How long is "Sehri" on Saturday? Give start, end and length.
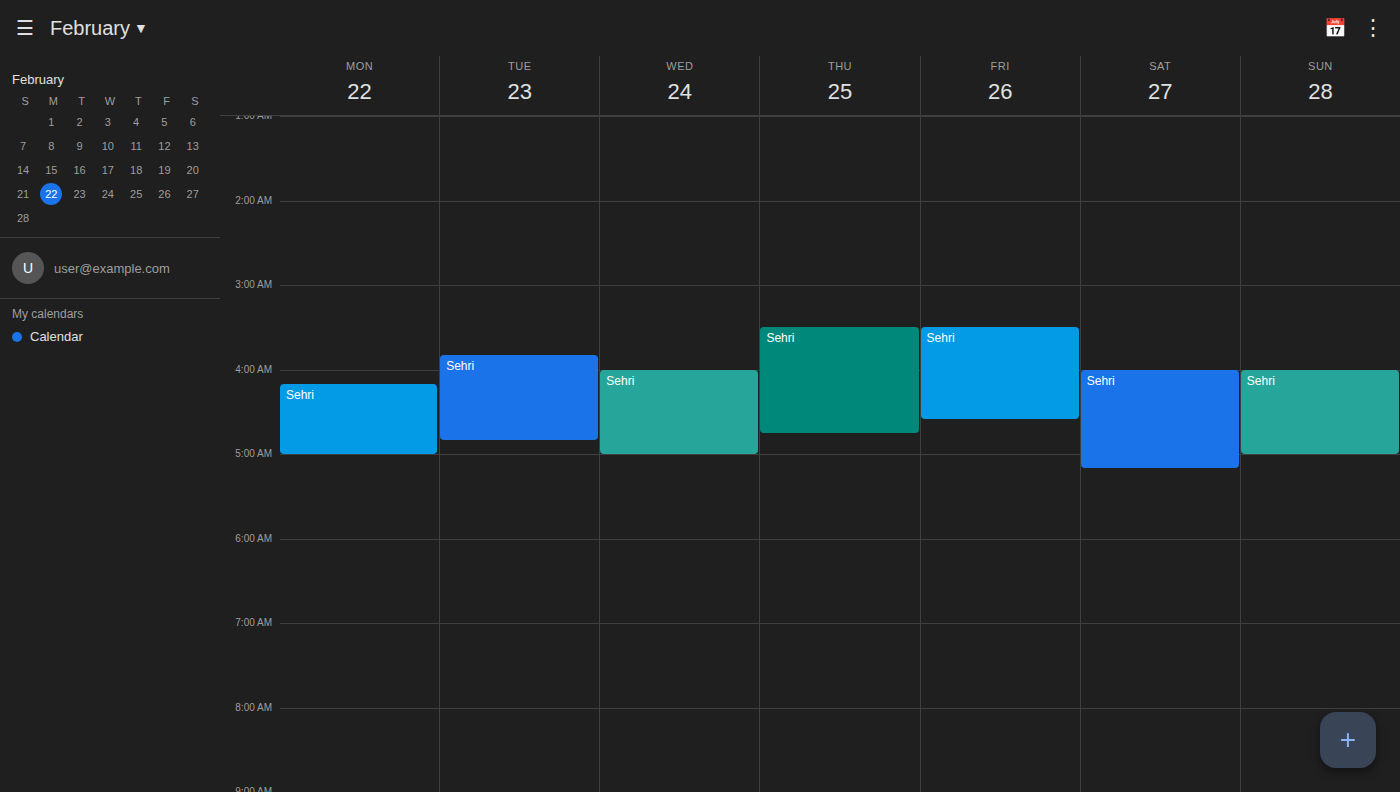
4:00 AM to 5:10 AM, 1 hour 10 minutes